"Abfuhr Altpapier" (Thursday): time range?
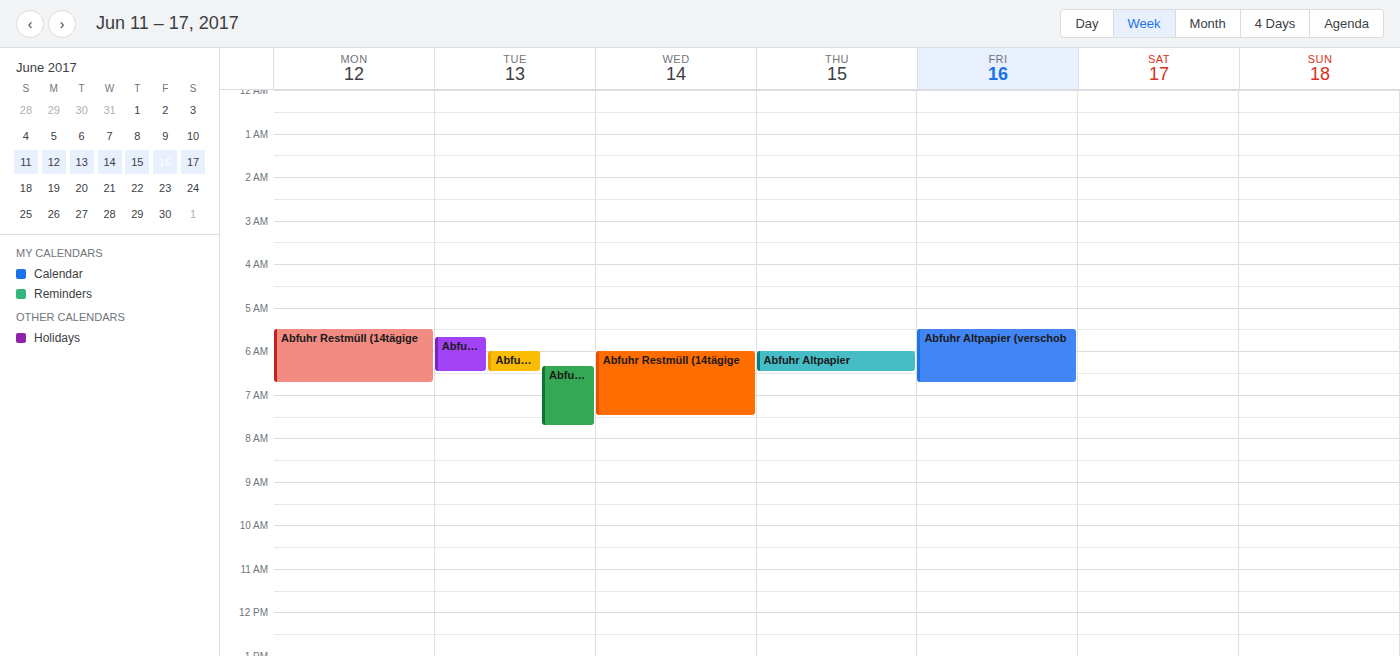
6:00 AM to 6:30 AM